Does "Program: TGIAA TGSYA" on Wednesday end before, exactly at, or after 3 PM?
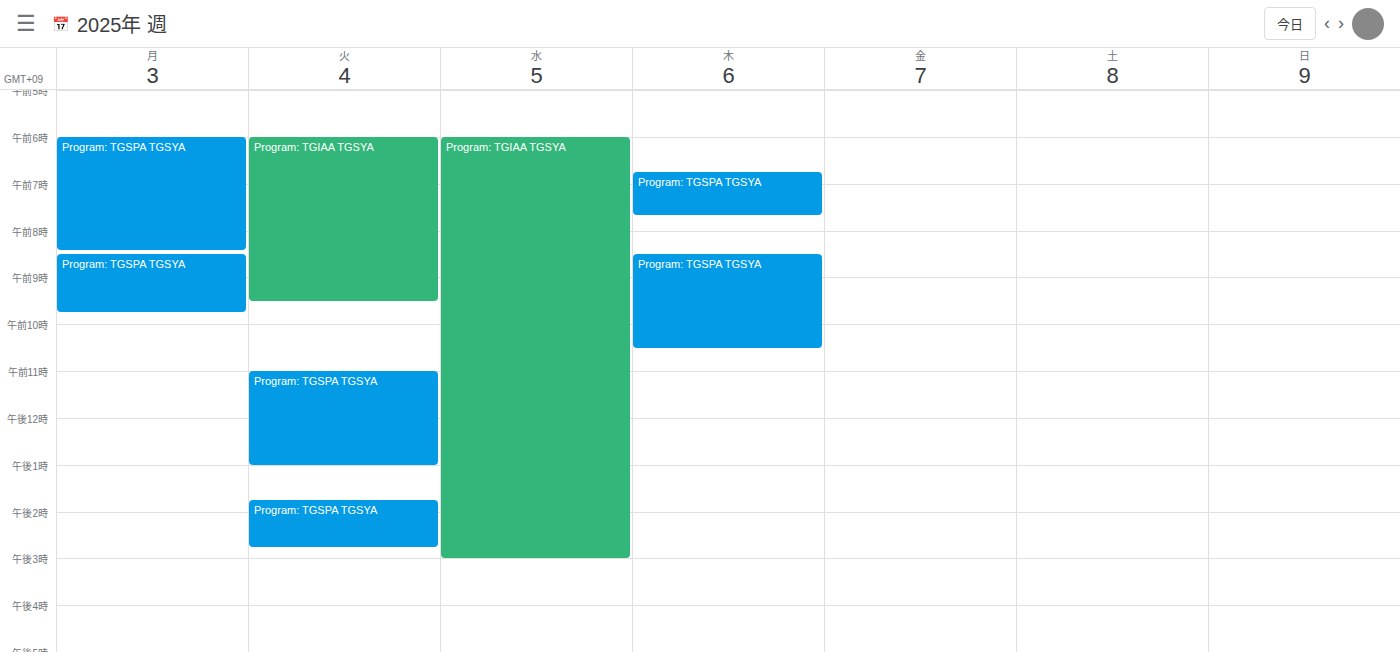
3:00 PM -- exactly at 3 PM, on the 3 PM line.